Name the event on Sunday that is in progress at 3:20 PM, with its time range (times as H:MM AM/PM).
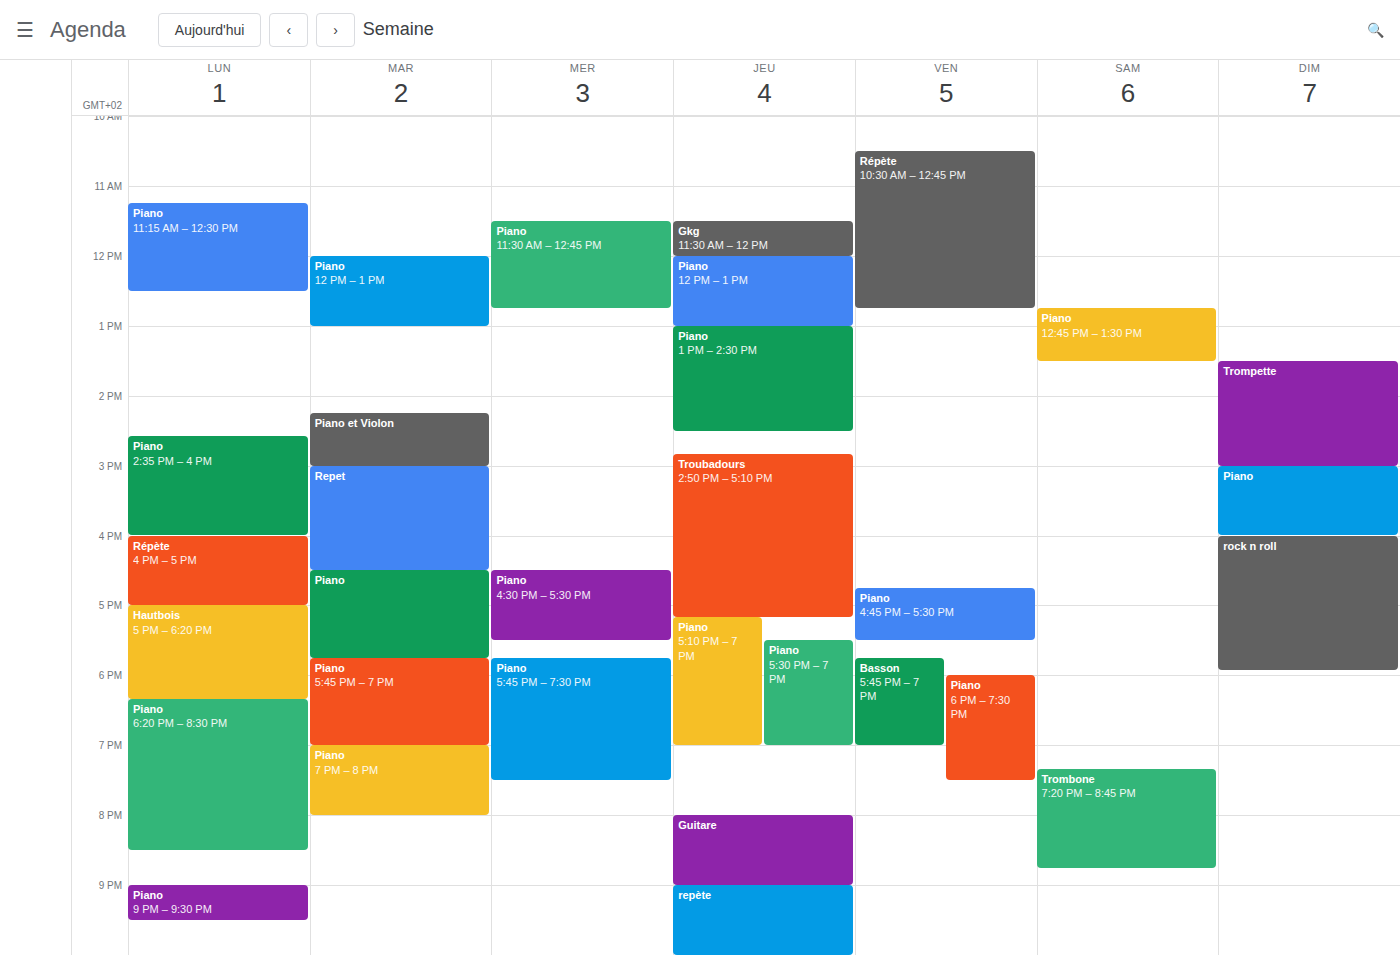
"Piano", 3:00 PM to 4:00 PM